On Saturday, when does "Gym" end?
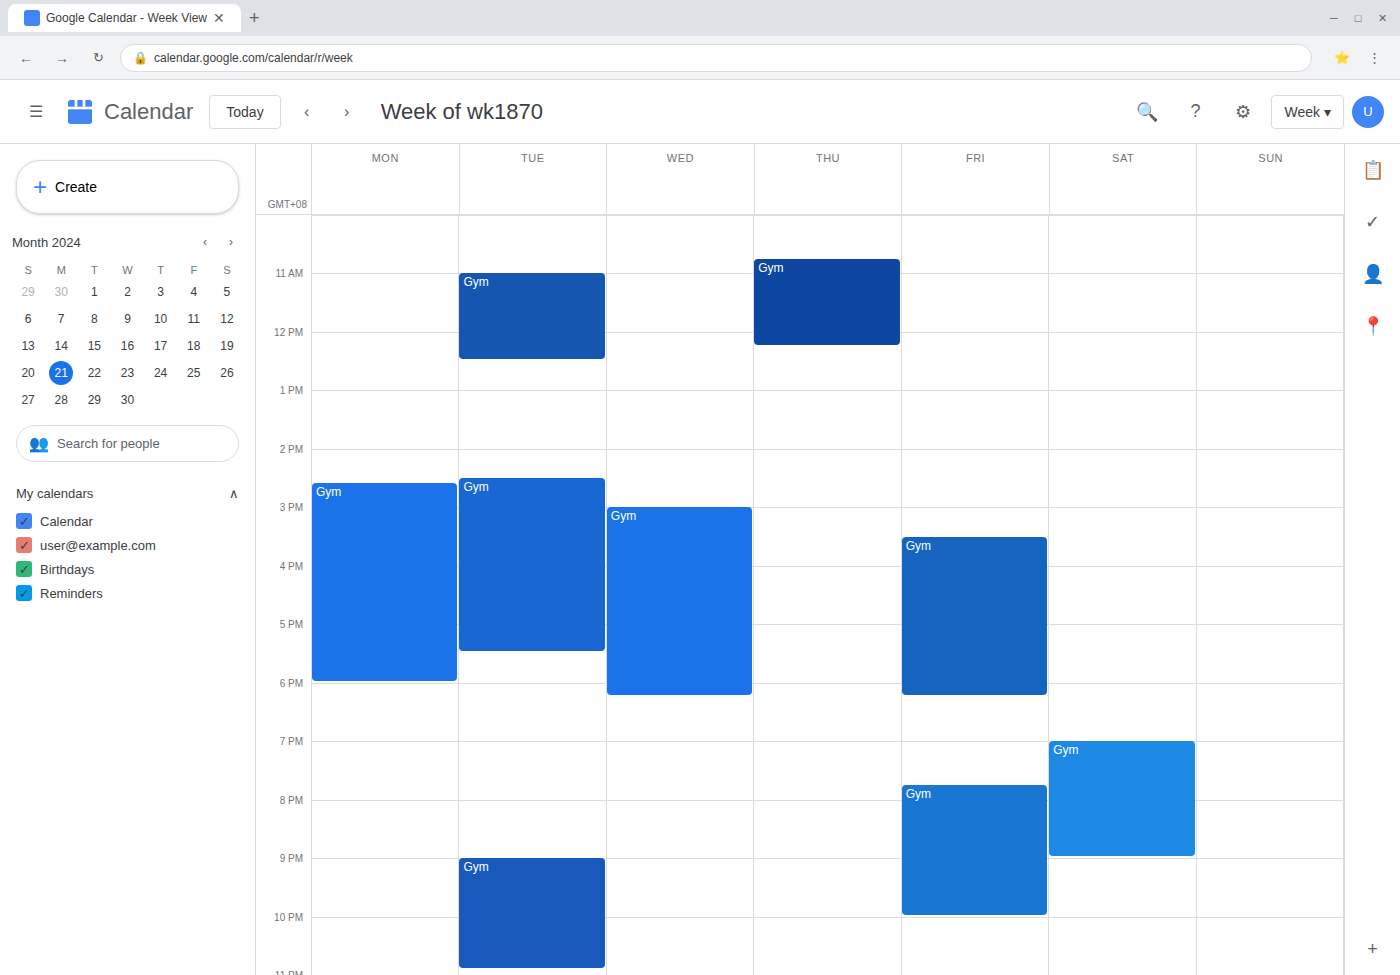
9:00 PM